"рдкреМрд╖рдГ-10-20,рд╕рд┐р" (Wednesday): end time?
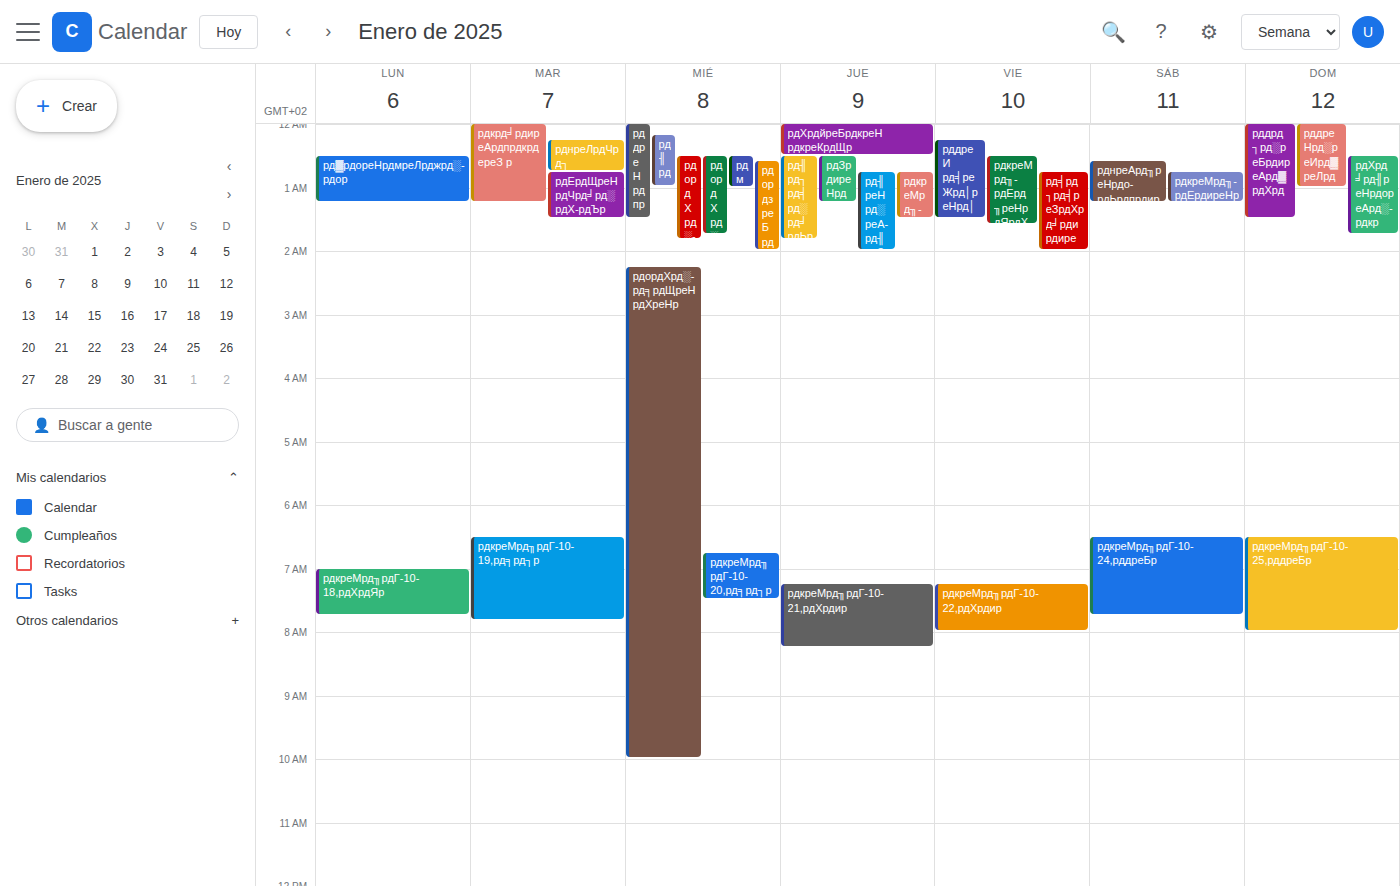
7:30 AM